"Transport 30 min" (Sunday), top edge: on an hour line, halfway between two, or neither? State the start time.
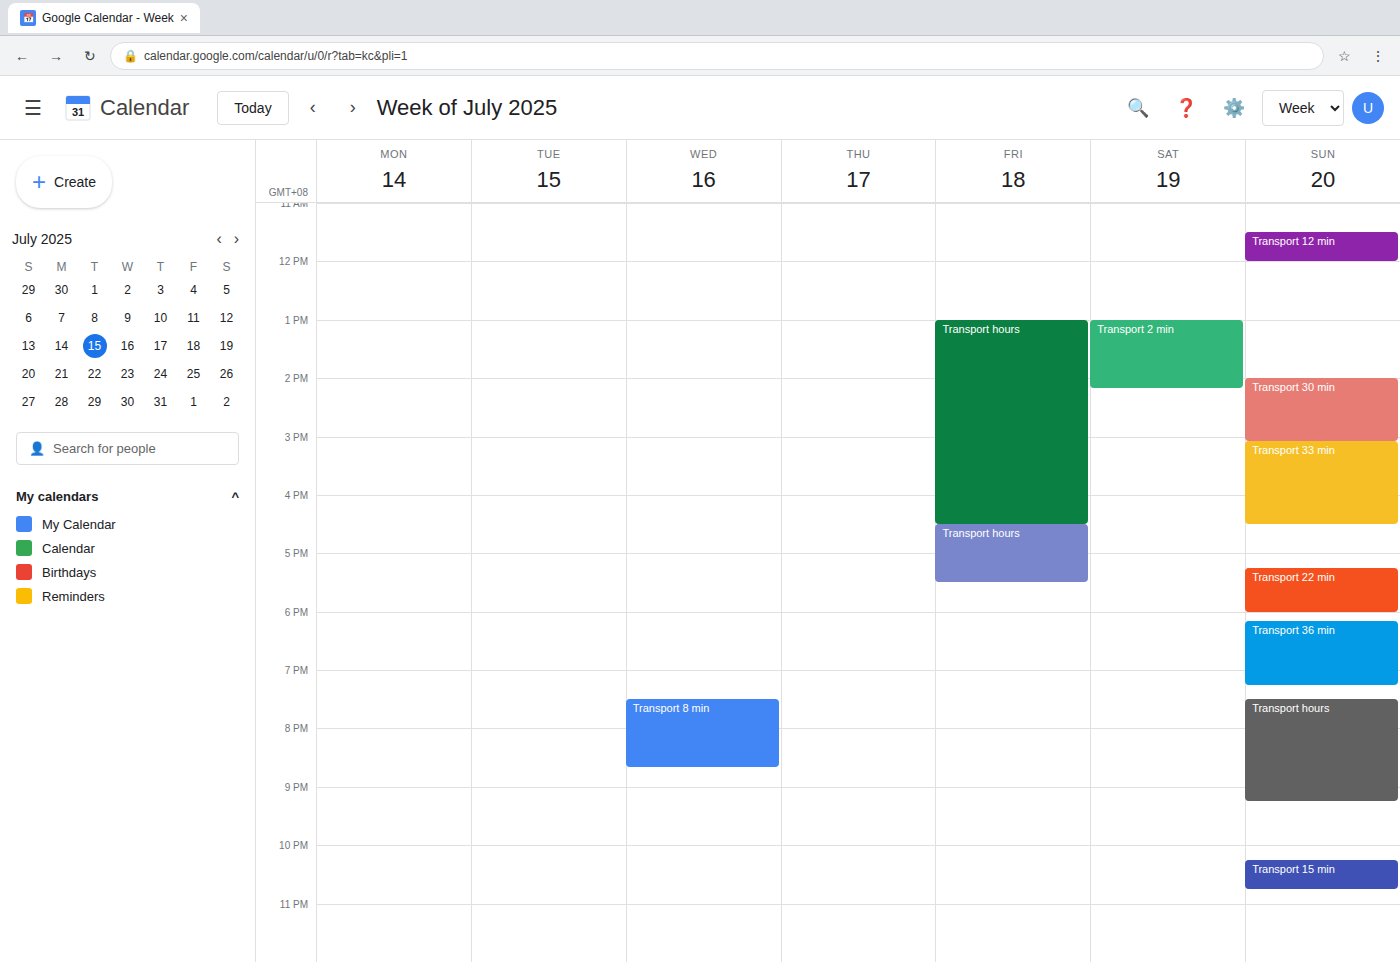
2:00 PM -- exactly on the 2 PM line.